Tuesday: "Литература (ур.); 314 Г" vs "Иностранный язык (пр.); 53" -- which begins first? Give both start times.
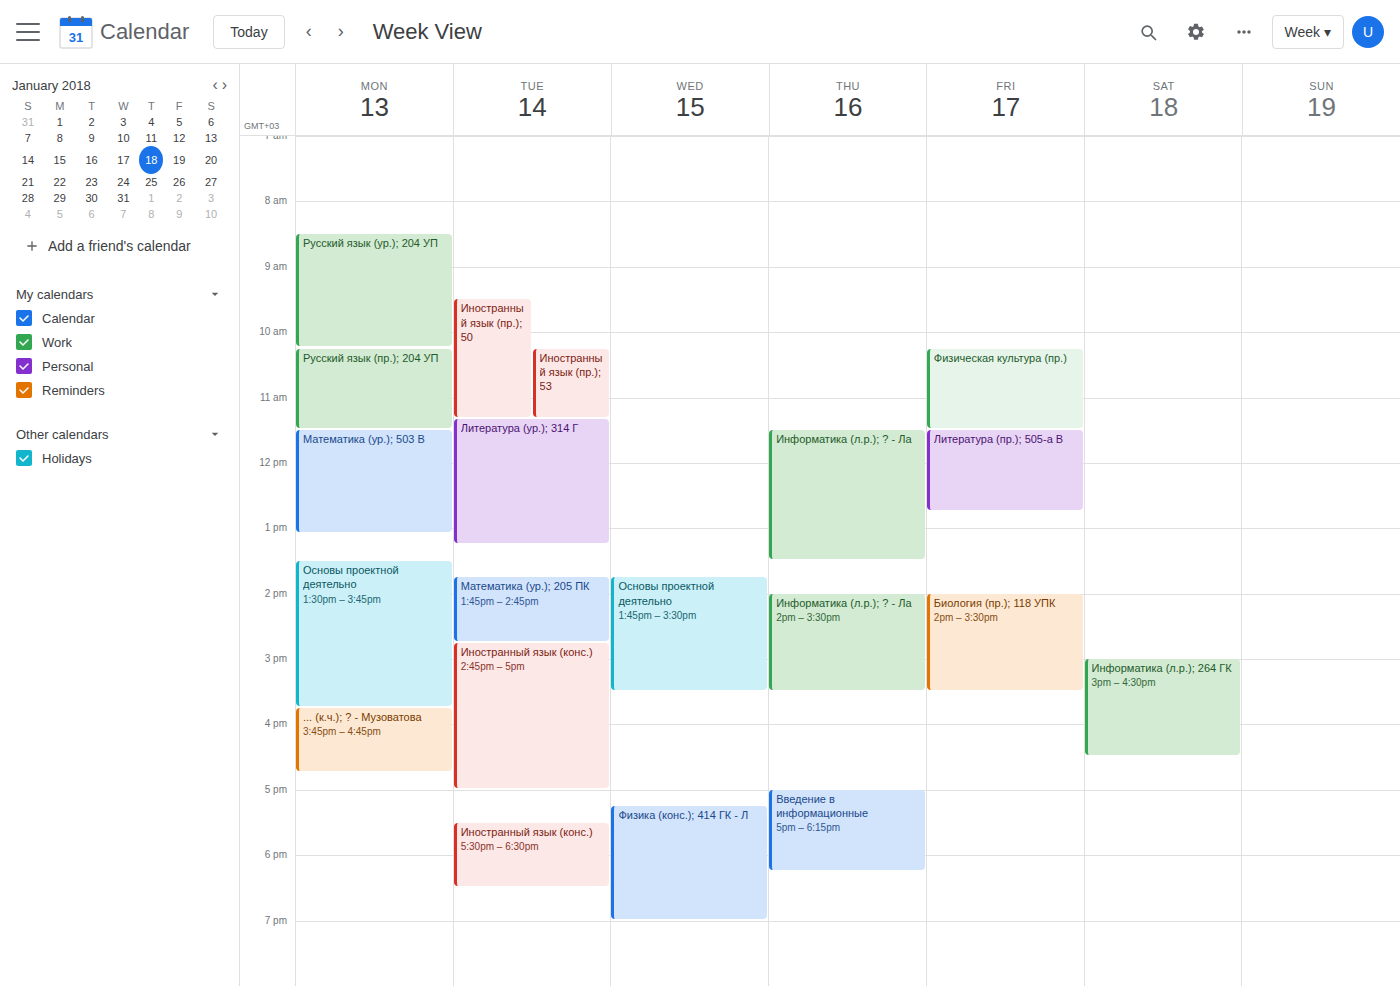
"Иностранный язык (пр.); 53" 10:15 AM; "Литература (ур.); 314 Г" 11:20 AM.